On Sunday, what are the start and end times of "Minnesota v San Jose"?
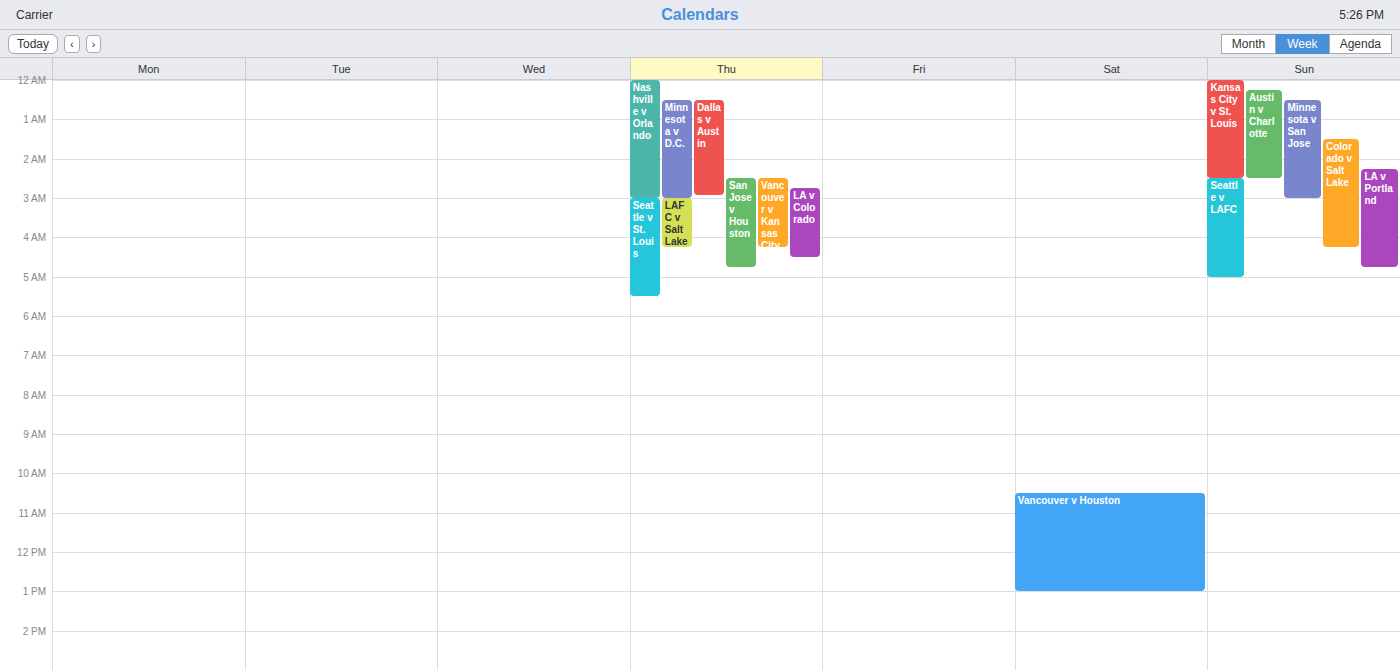
12:30 AM to 3:00 AM